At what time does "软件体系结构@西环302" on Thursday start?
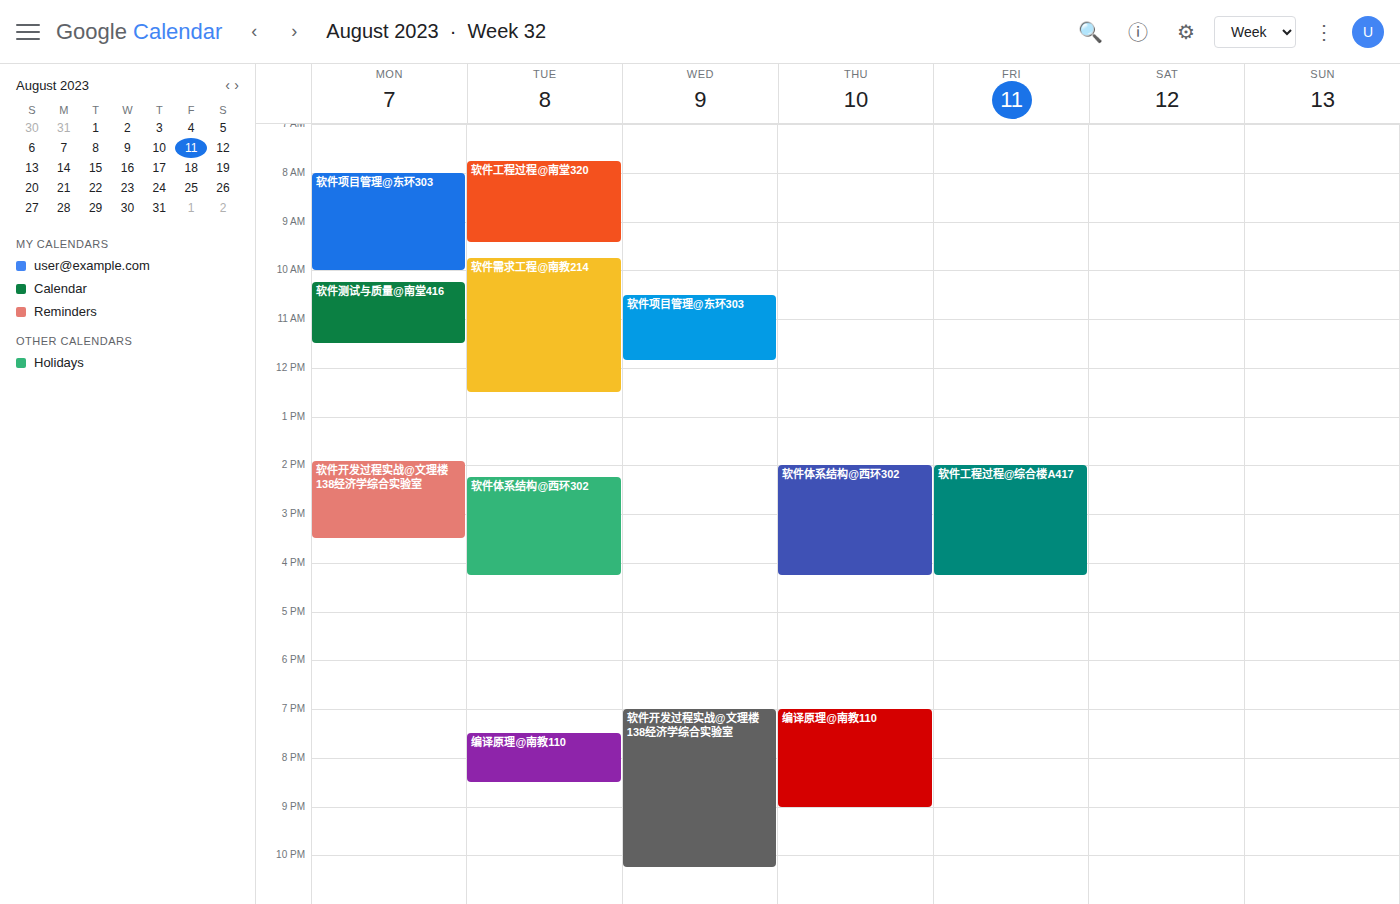
2:00 PM